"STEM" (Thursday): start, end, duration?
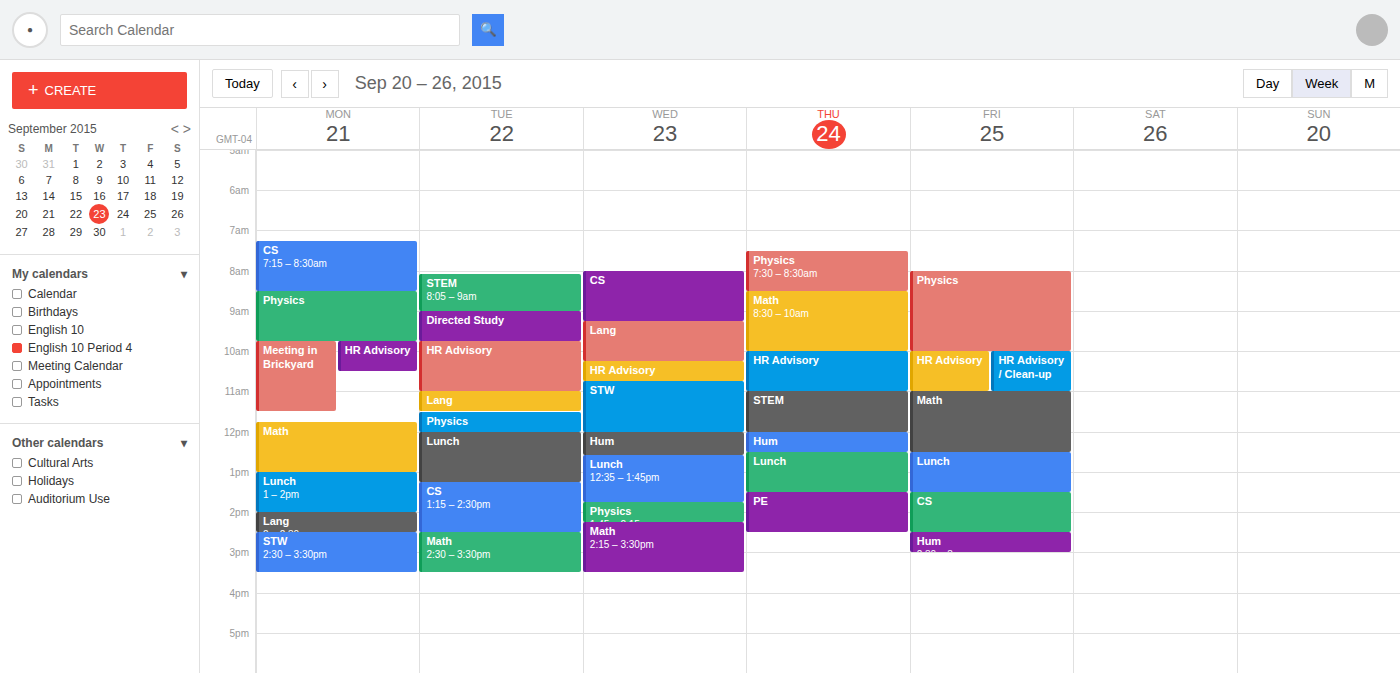
11:00 AM to 12:00 PM, 1 hour